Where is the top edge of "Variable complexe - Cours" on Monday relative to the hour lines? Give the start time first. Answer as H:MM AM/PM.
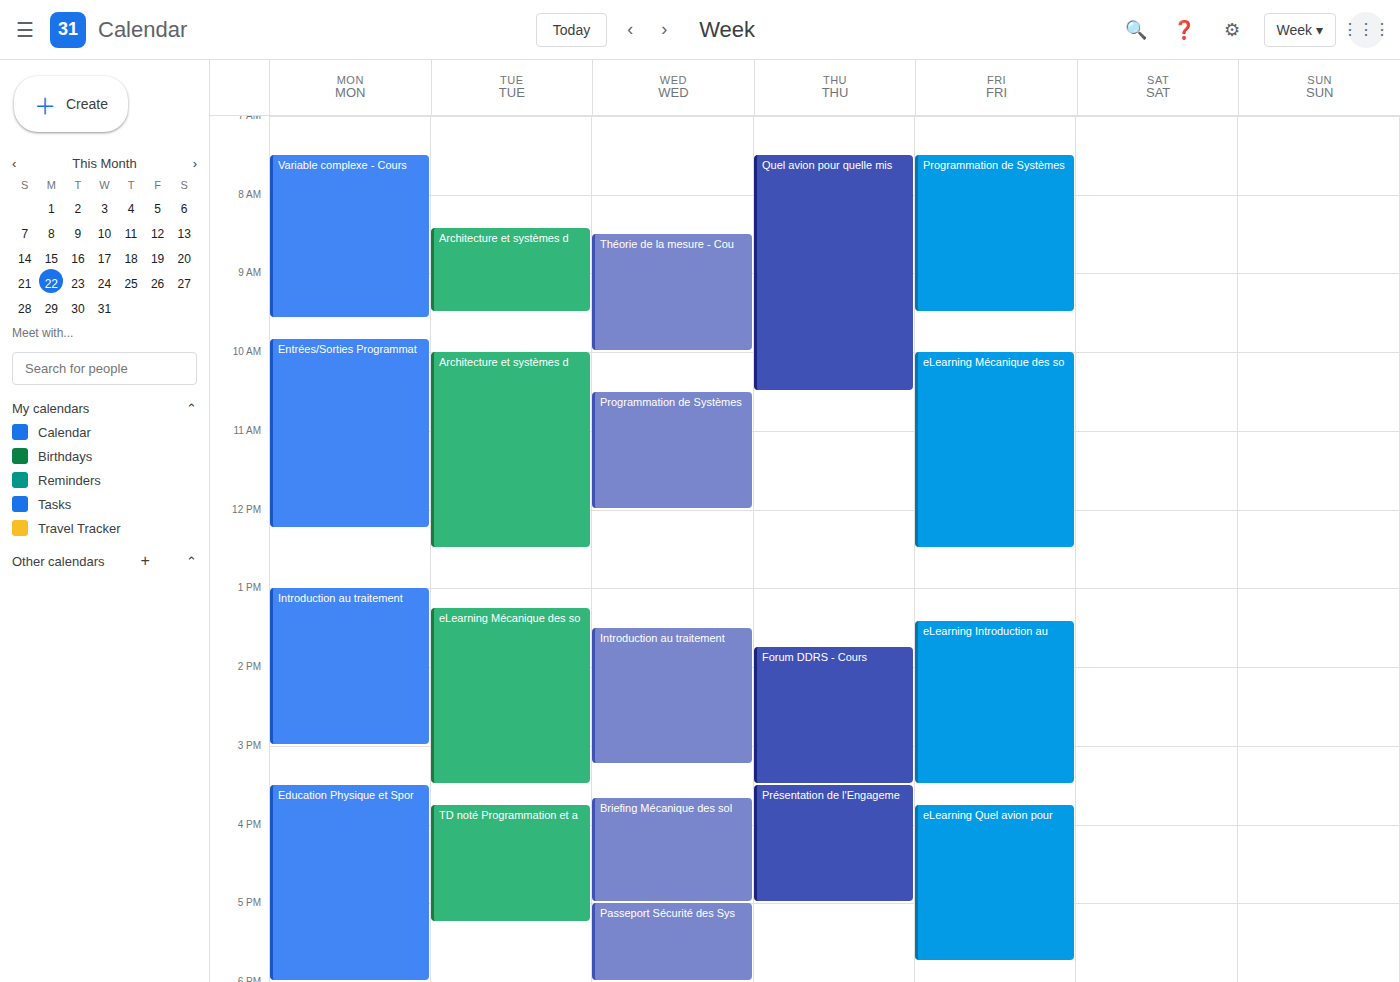
7:30 AM -- halfway between the 7 AM and 8 AM lines.